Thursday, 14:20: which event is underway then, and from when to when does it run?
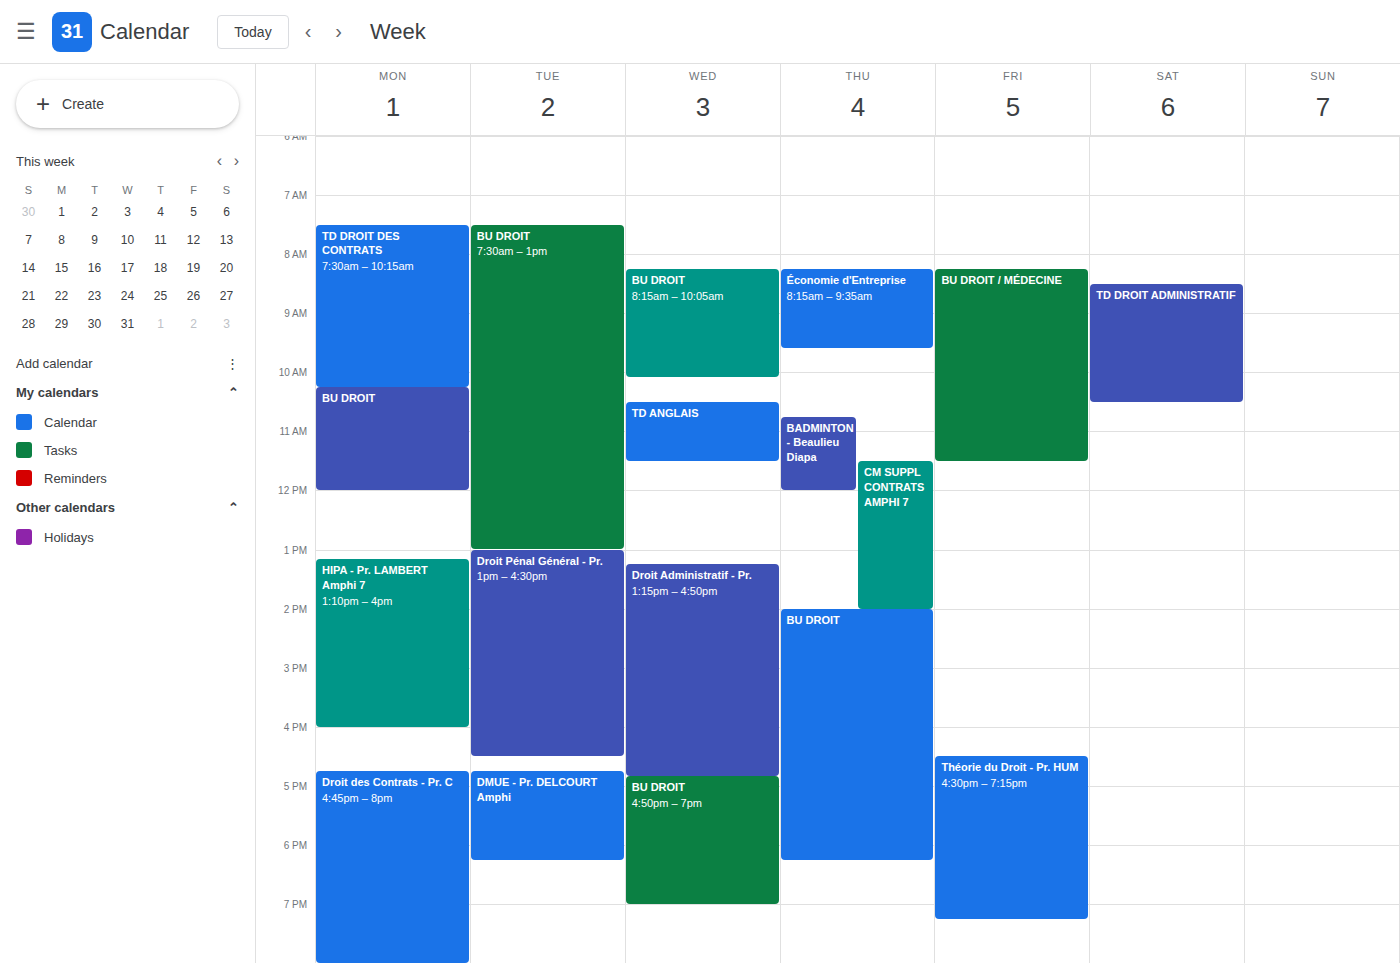
"BU DROIT", 14:00 to 18:15